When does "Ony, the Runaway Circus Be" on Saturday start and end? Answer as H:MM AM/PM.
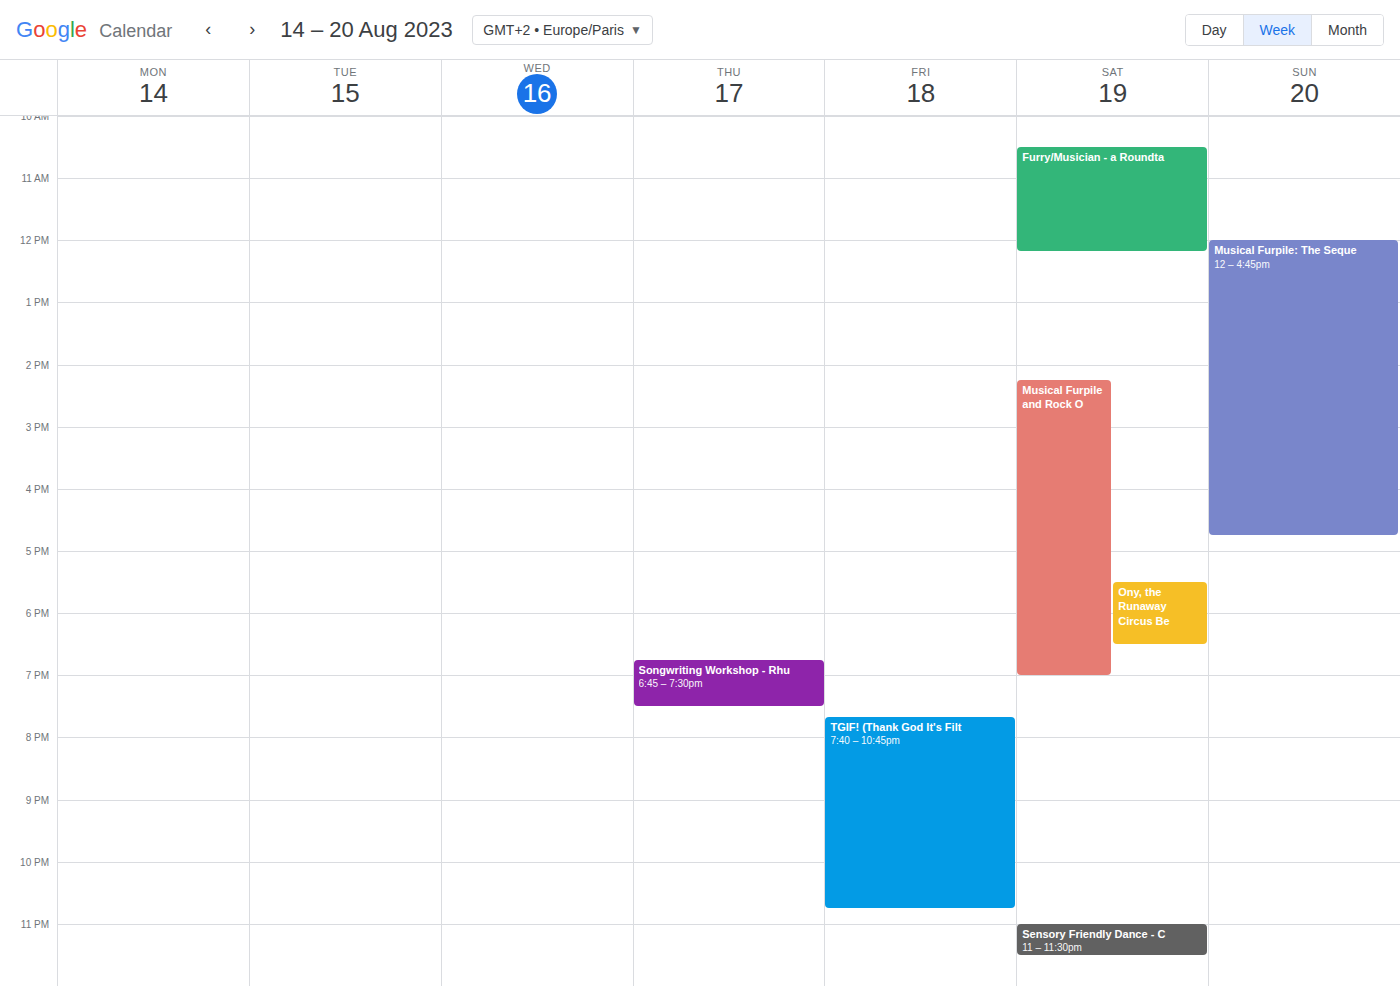
5:30 PM to 6:30 PM